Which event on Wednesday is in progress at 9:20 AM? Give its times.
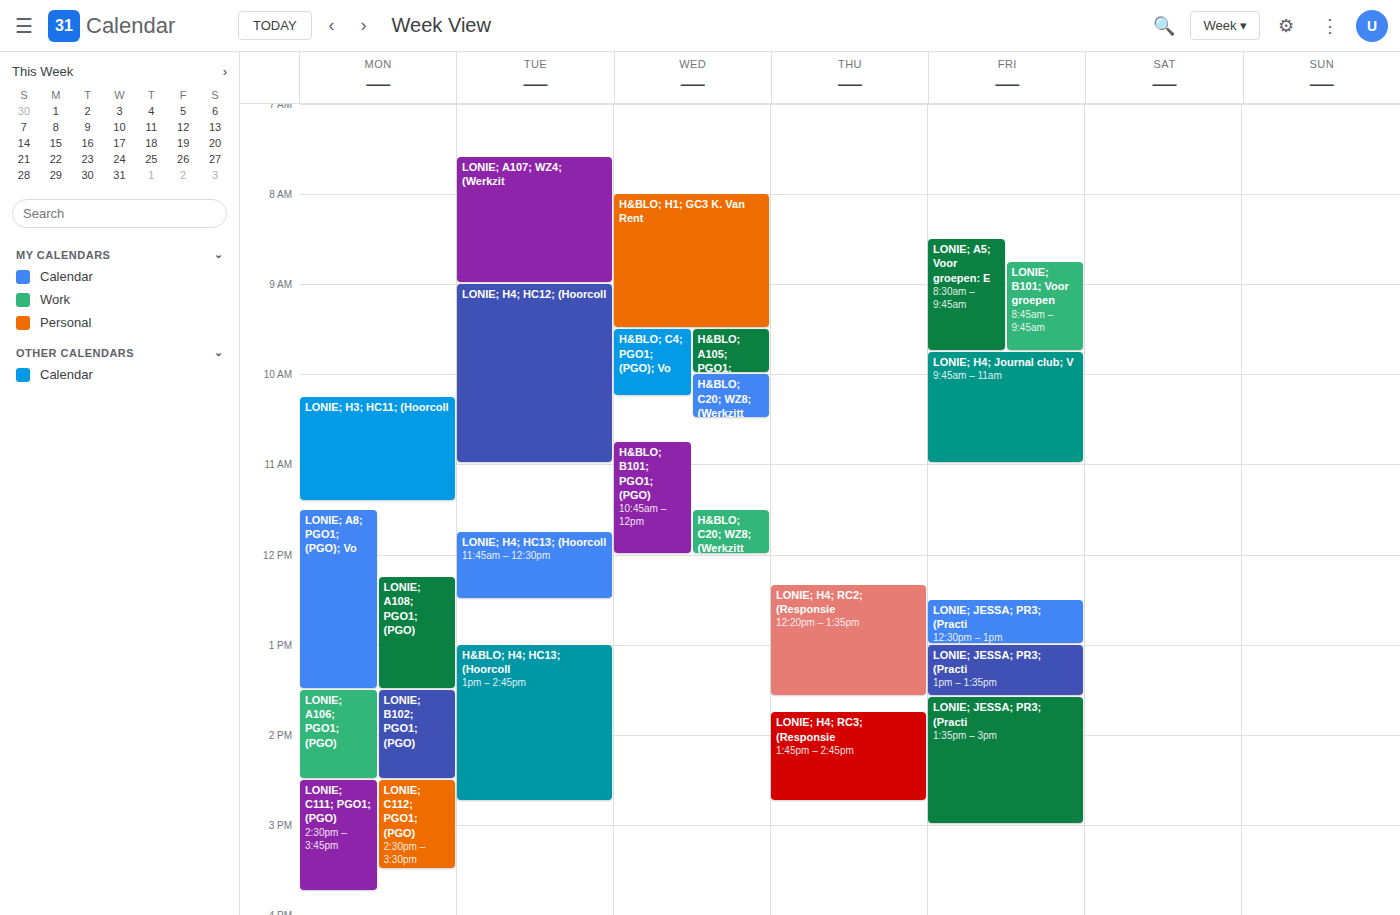
"H&BLO; H1; GC3 K. Van Rent", 8:00 AM to 9:30 AM